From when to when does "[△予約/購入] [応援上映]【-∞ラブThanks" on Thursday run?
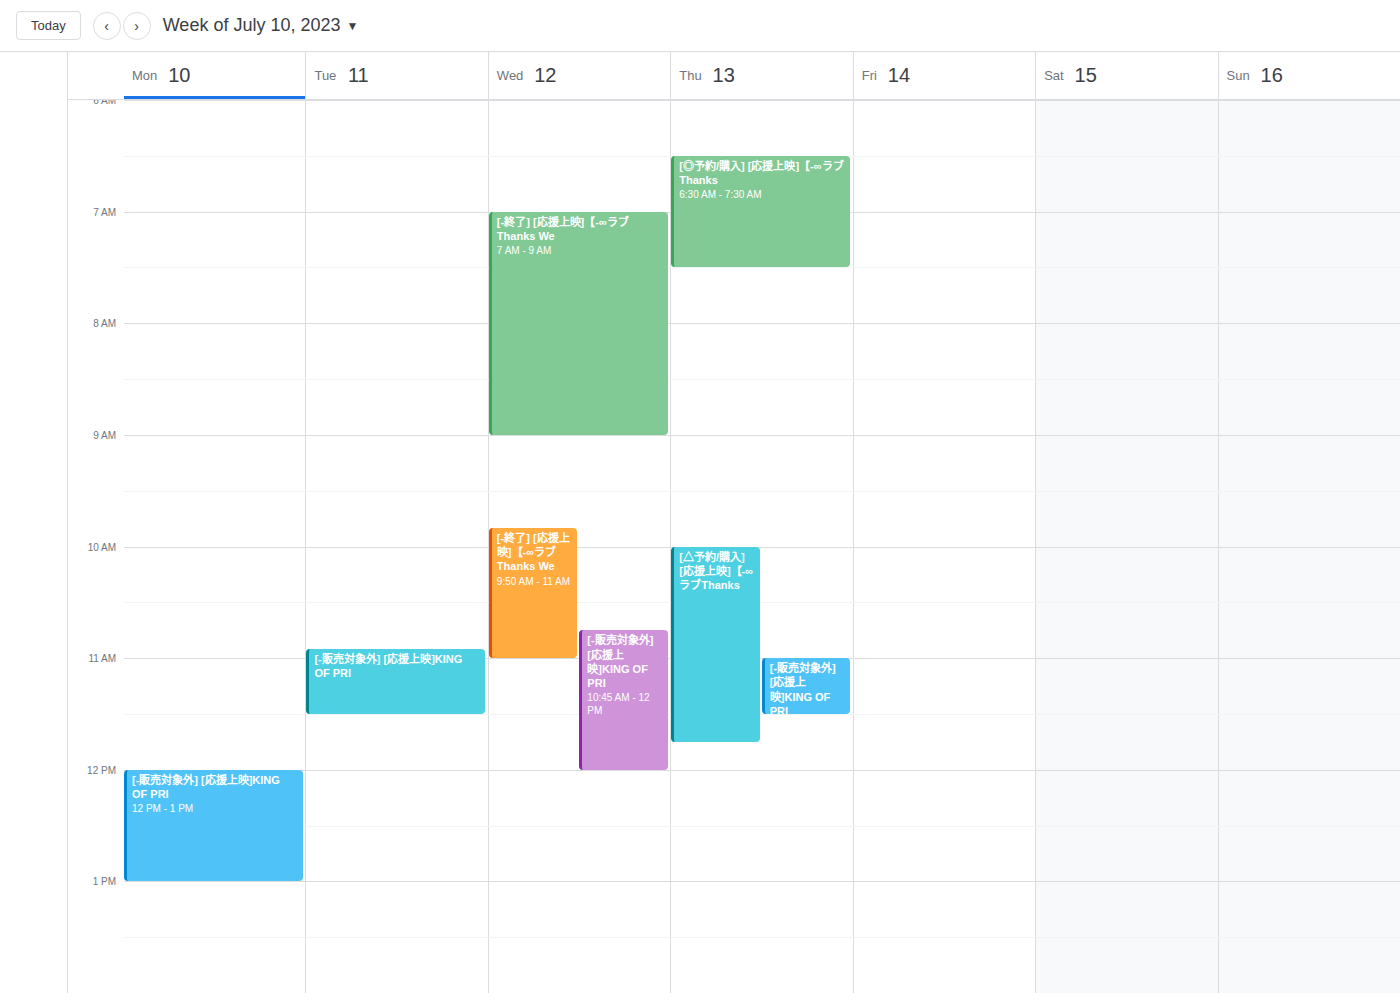
10:00 AM to 11:45 AM